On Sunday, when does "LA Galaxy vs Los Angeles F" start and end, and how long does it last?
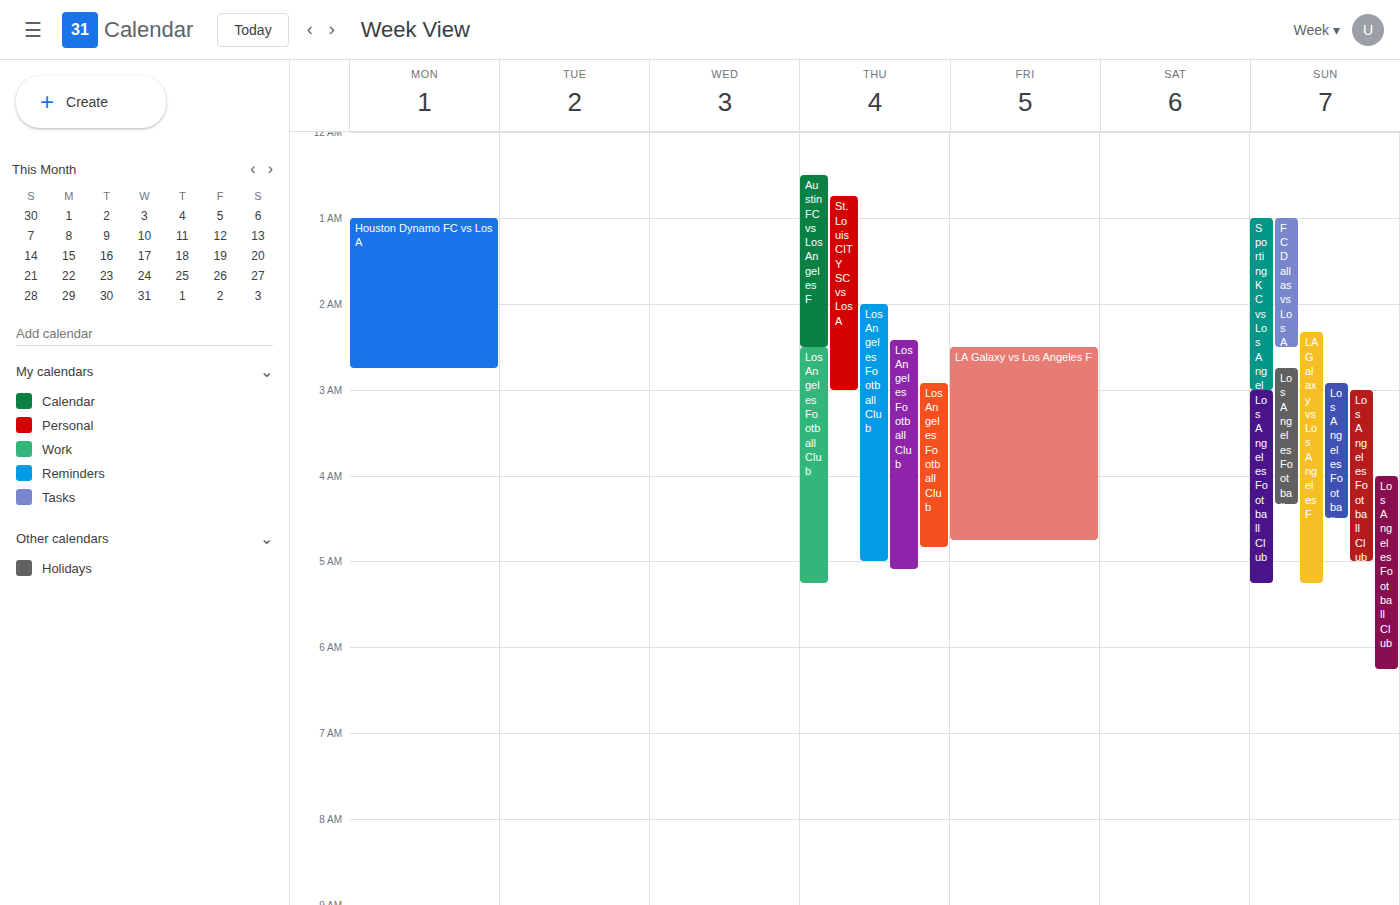
2:20 AM to 5:15 AM, 2 hours 55 minutes